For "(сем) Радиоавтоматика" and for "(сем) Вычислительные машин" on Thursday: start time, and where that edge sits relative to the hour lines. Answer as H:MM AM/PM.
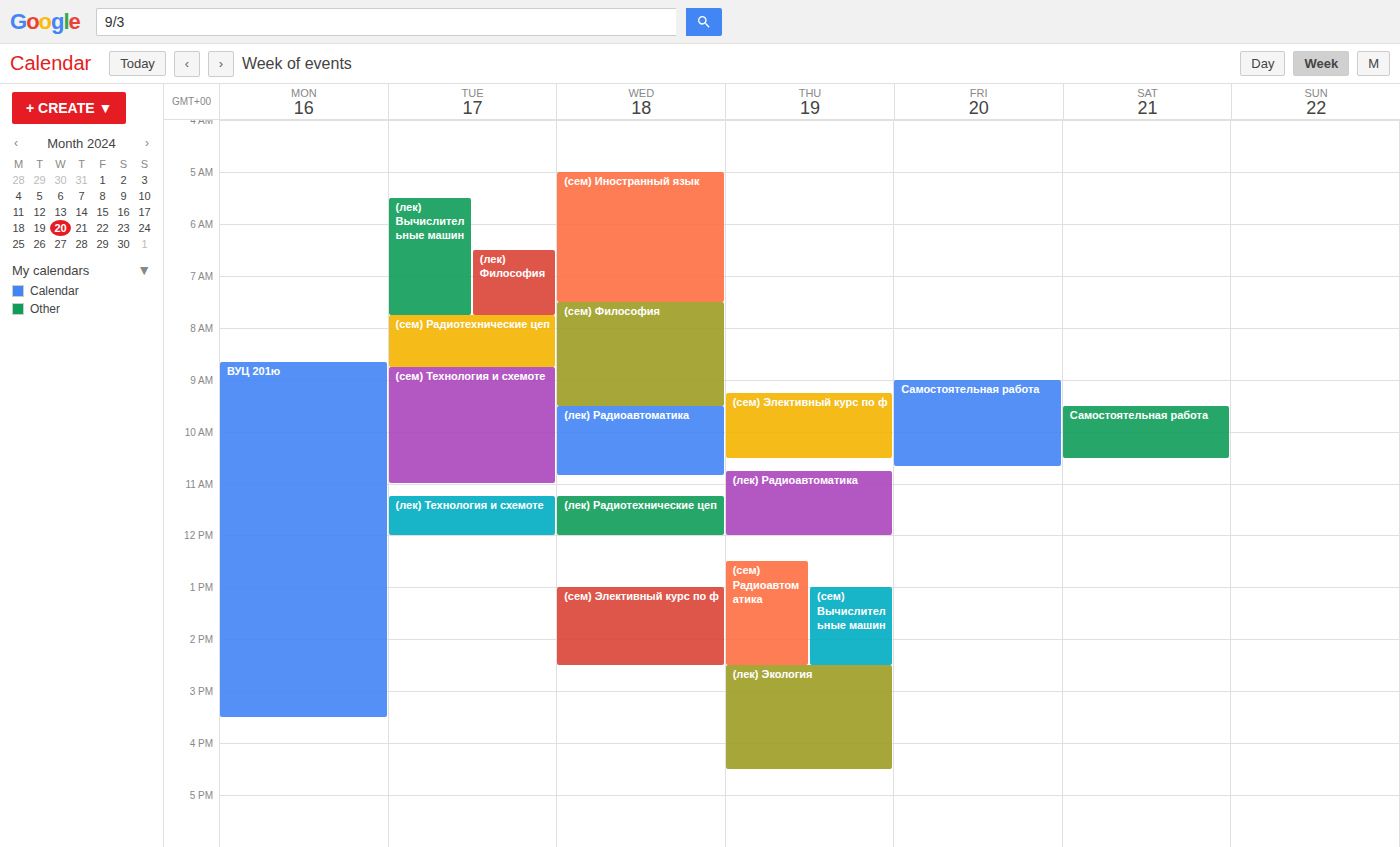
"(сем) Радиоавтоматика": 12:30 PM, halfway between the 12 PM and 1 PM lines. "(сем) Вычислительные машин": 1:00 PM, exactly on the 1 PM line.